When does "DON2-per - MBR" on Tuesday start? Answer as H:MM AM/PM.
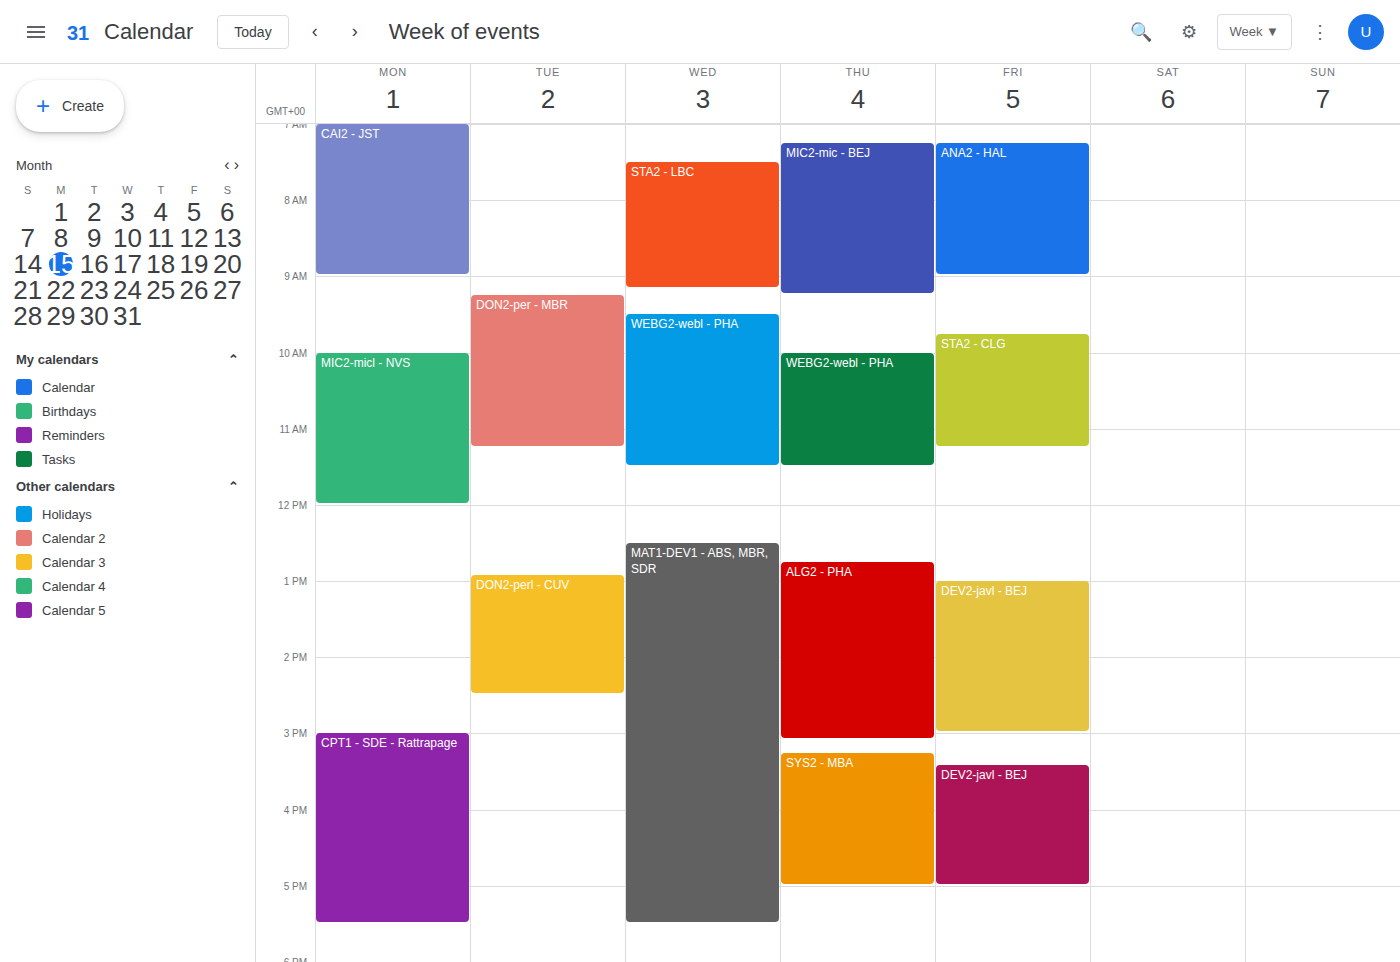
9:15 AM